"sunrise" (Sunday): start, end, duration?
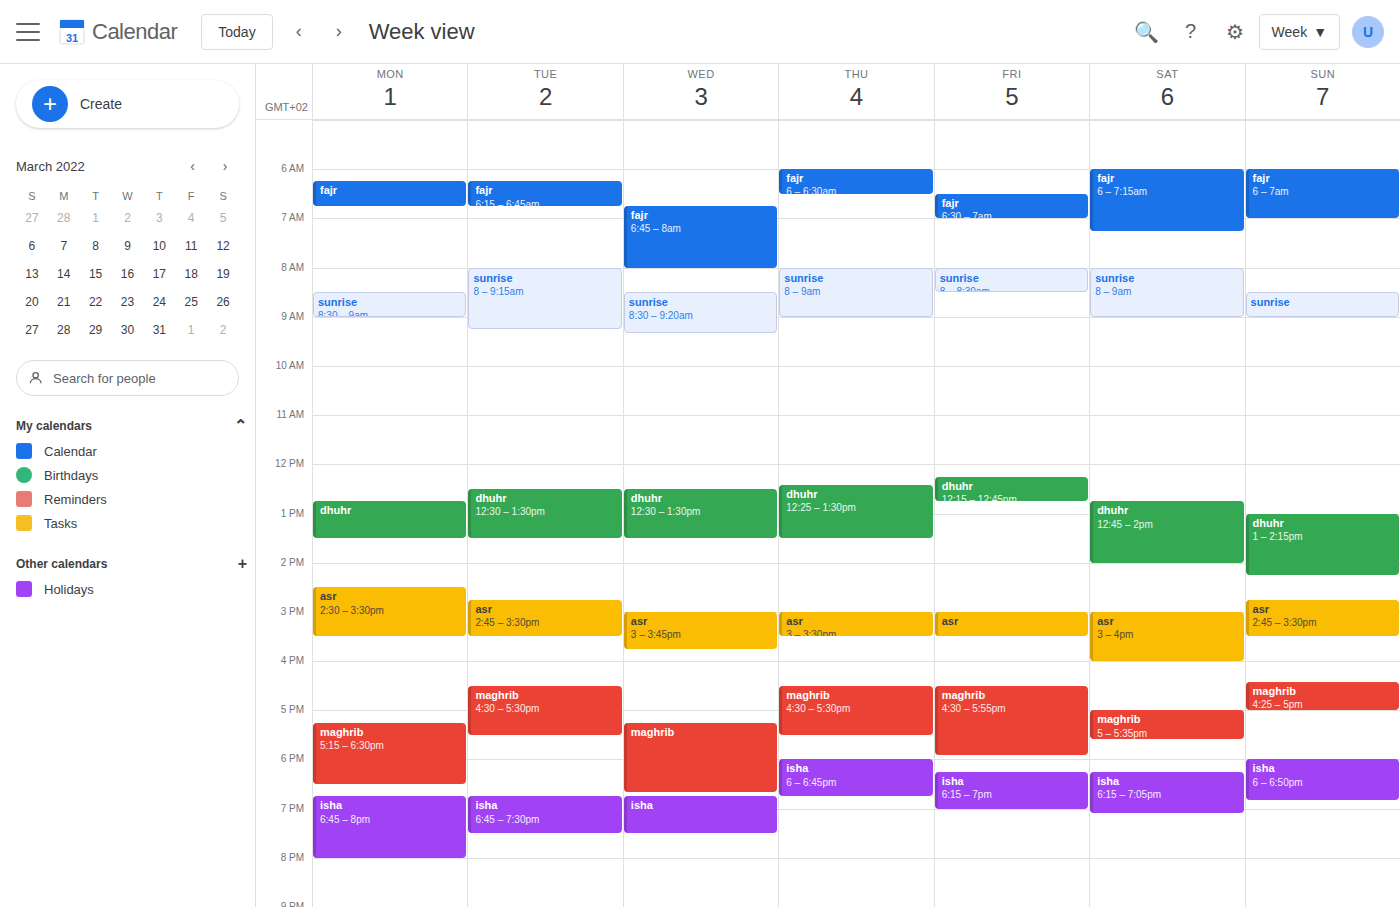
8:30 AM to 9:00 AM, 30 minutes